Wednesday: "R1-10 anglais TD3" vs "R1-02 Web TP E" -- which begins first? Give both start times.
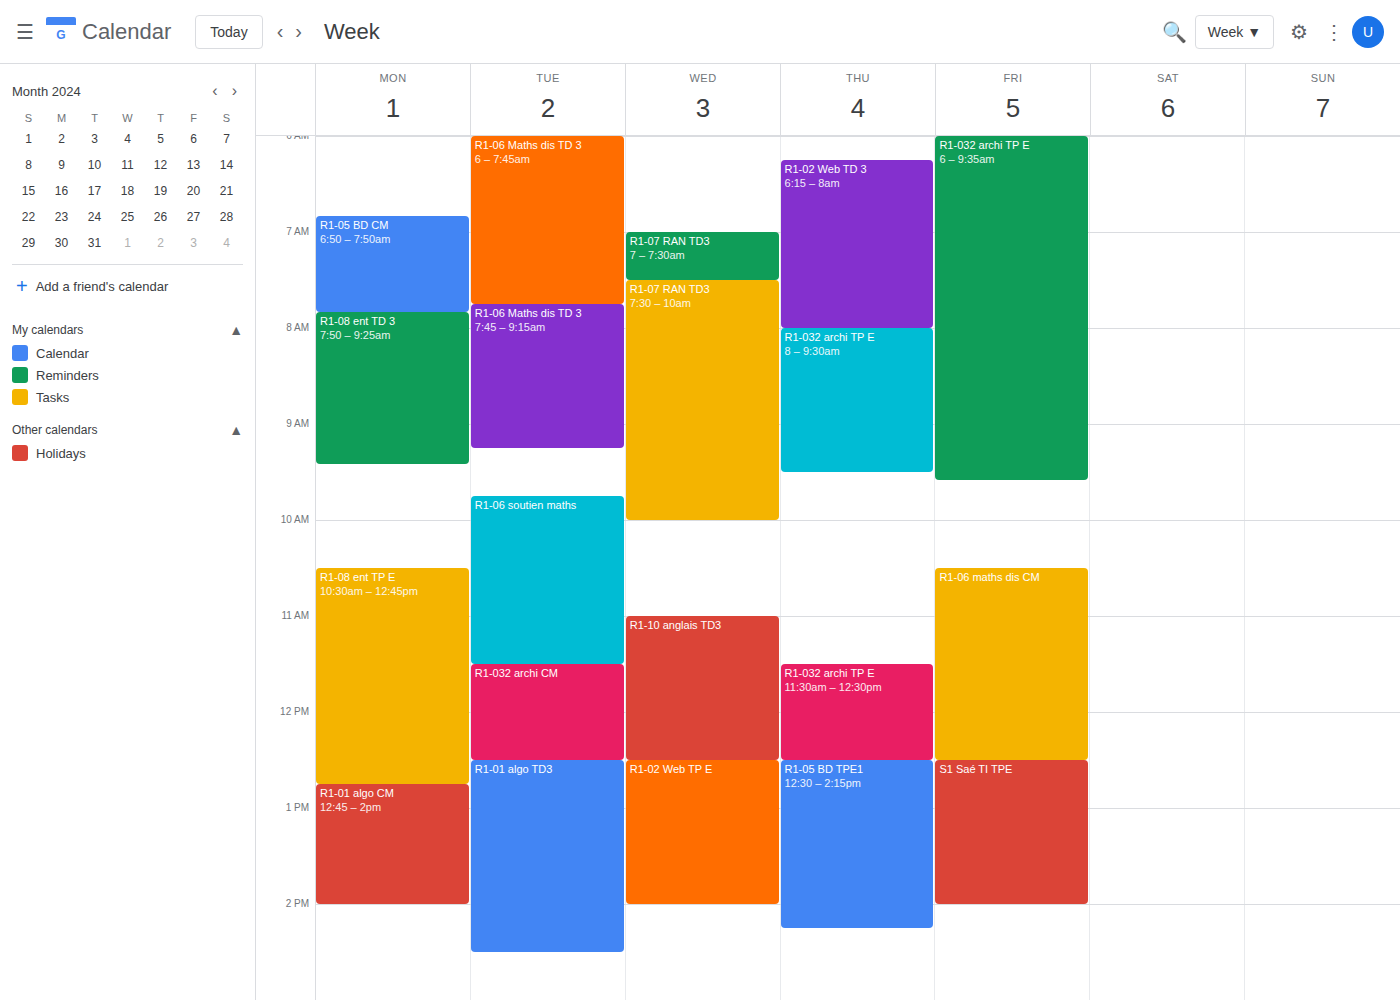
"R1-10 anglais TD3" 11:00 AM; "R1-02 Web TP E" 12:30 PM.